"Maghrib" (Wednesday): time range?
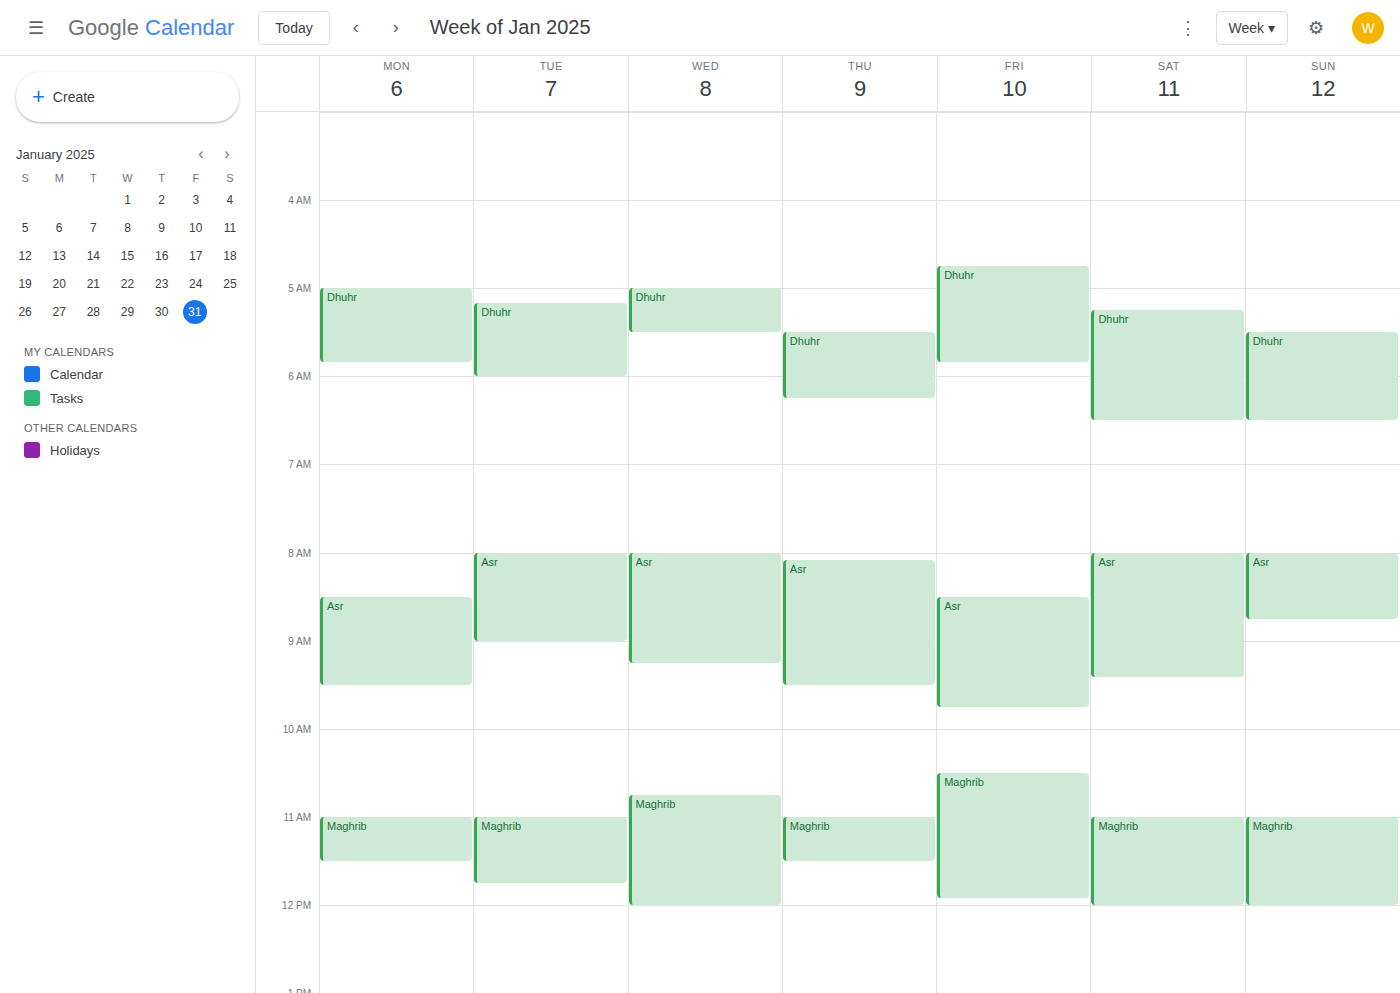
10:45 AM to 12:00 PM